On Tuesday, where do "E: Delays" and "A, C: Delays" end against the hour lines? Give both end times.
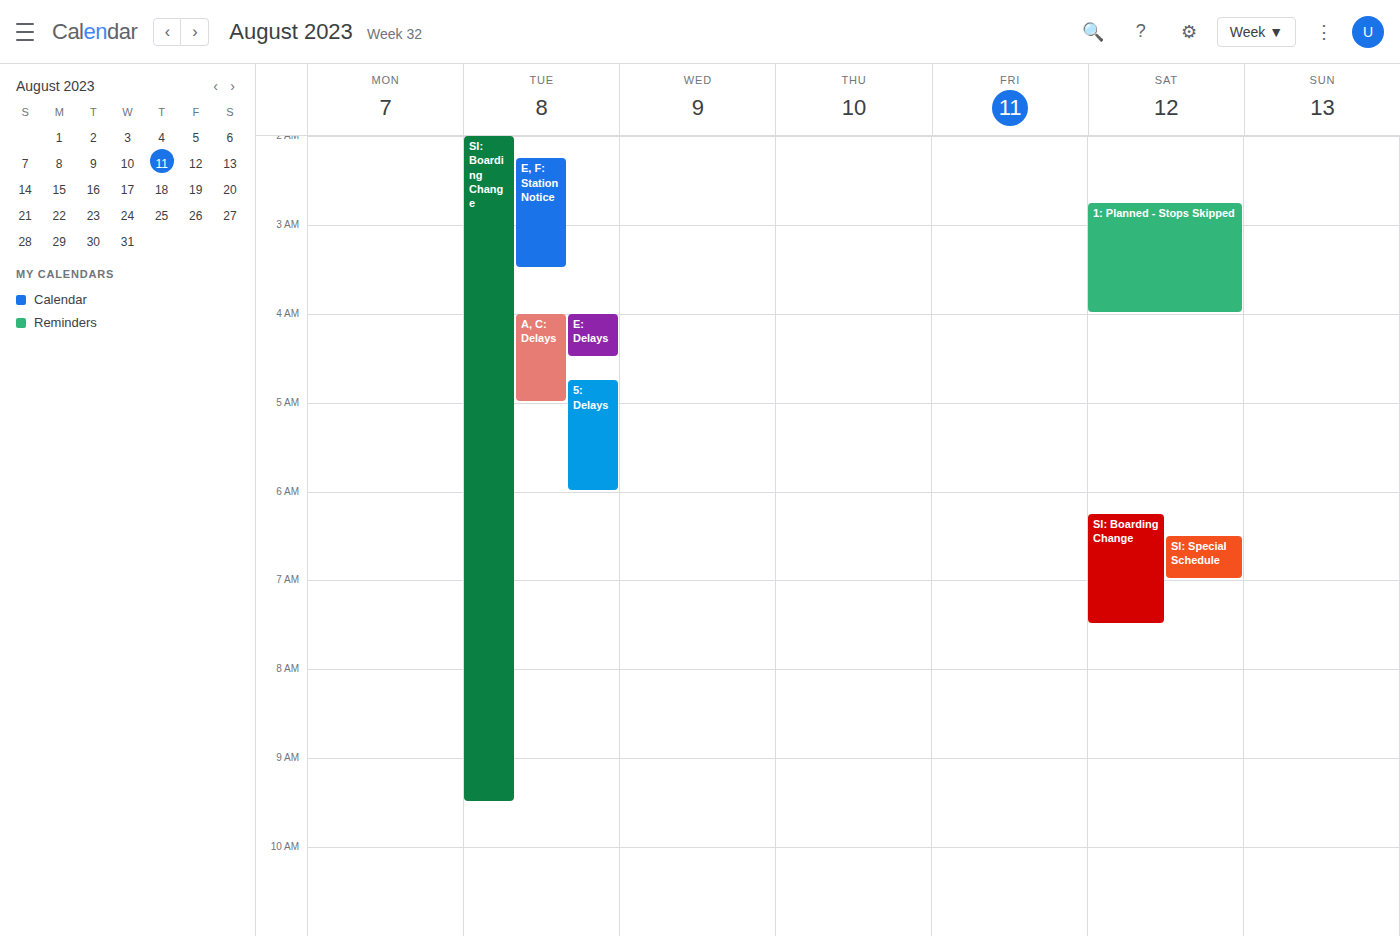
"E: Delays": 4:30 AM, halfway between the 4 AM and 5 AM lines. "A, C: Delays": 5:00 AM, exactly on the 5 AM line.